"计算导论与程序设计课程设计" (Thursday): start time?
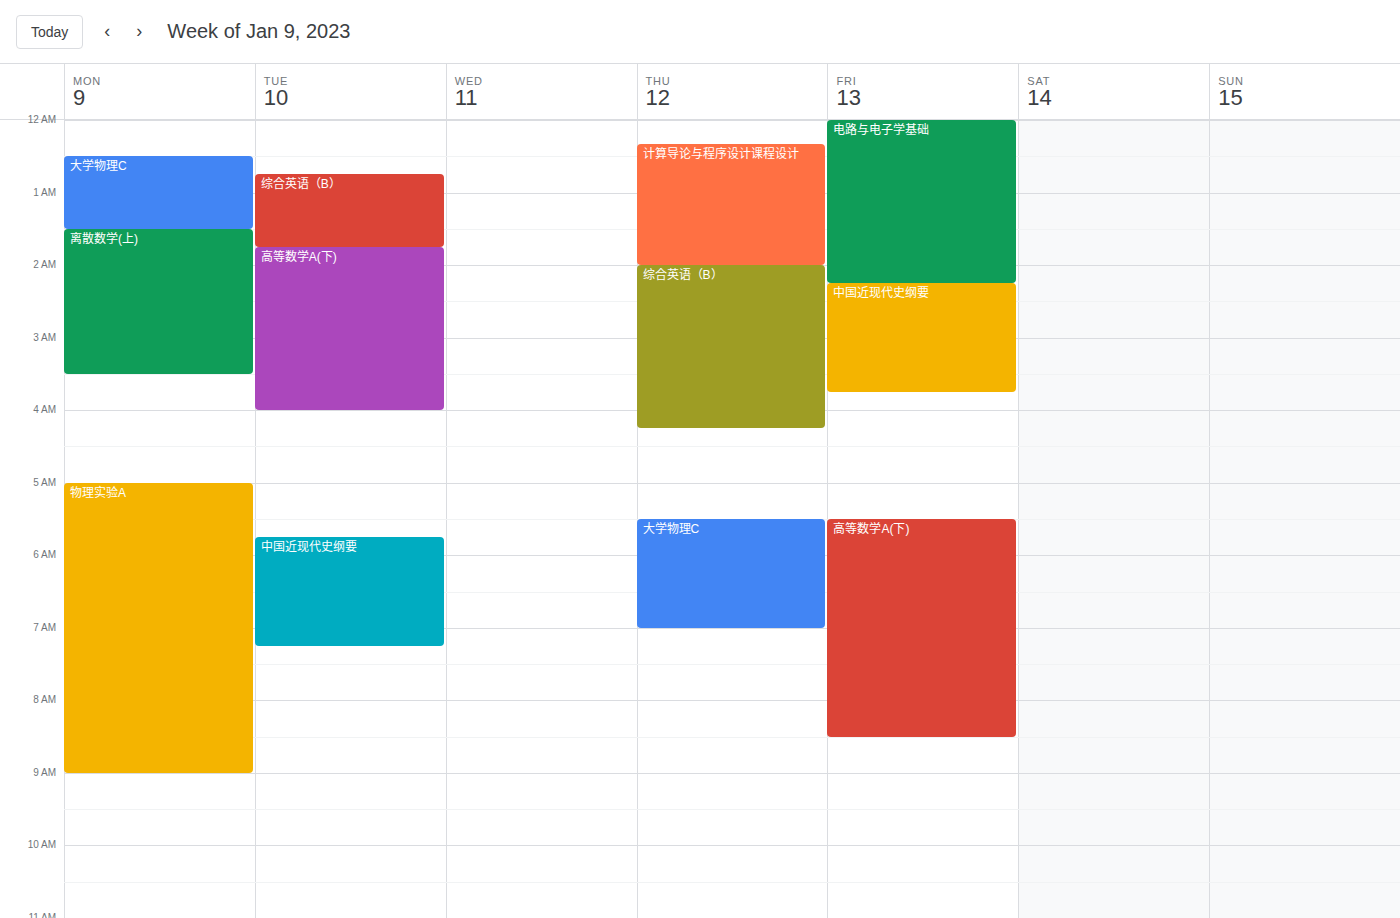
12:20 AM